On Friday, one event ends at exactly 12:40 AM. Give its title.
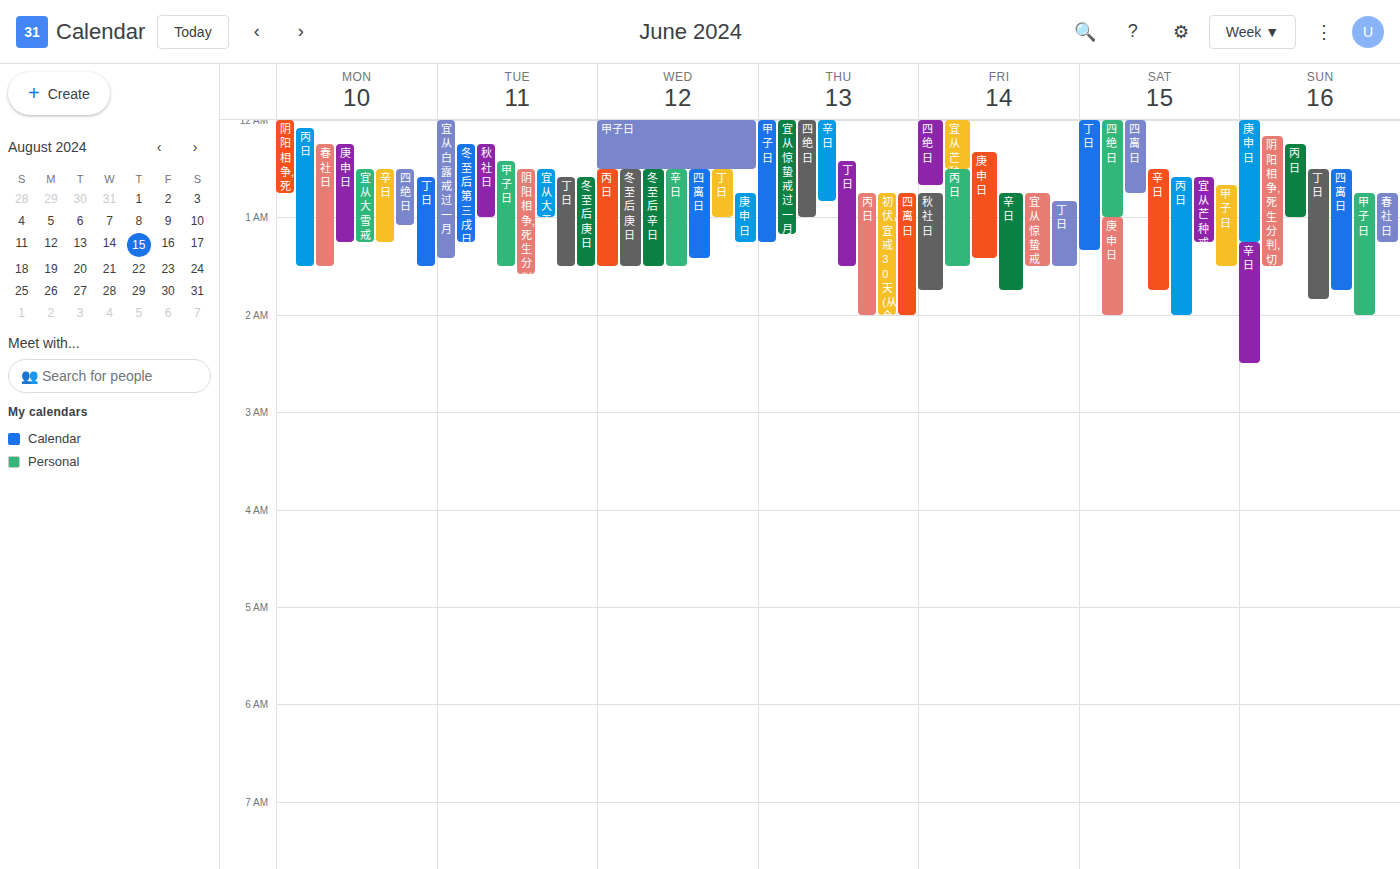
"四绝日"